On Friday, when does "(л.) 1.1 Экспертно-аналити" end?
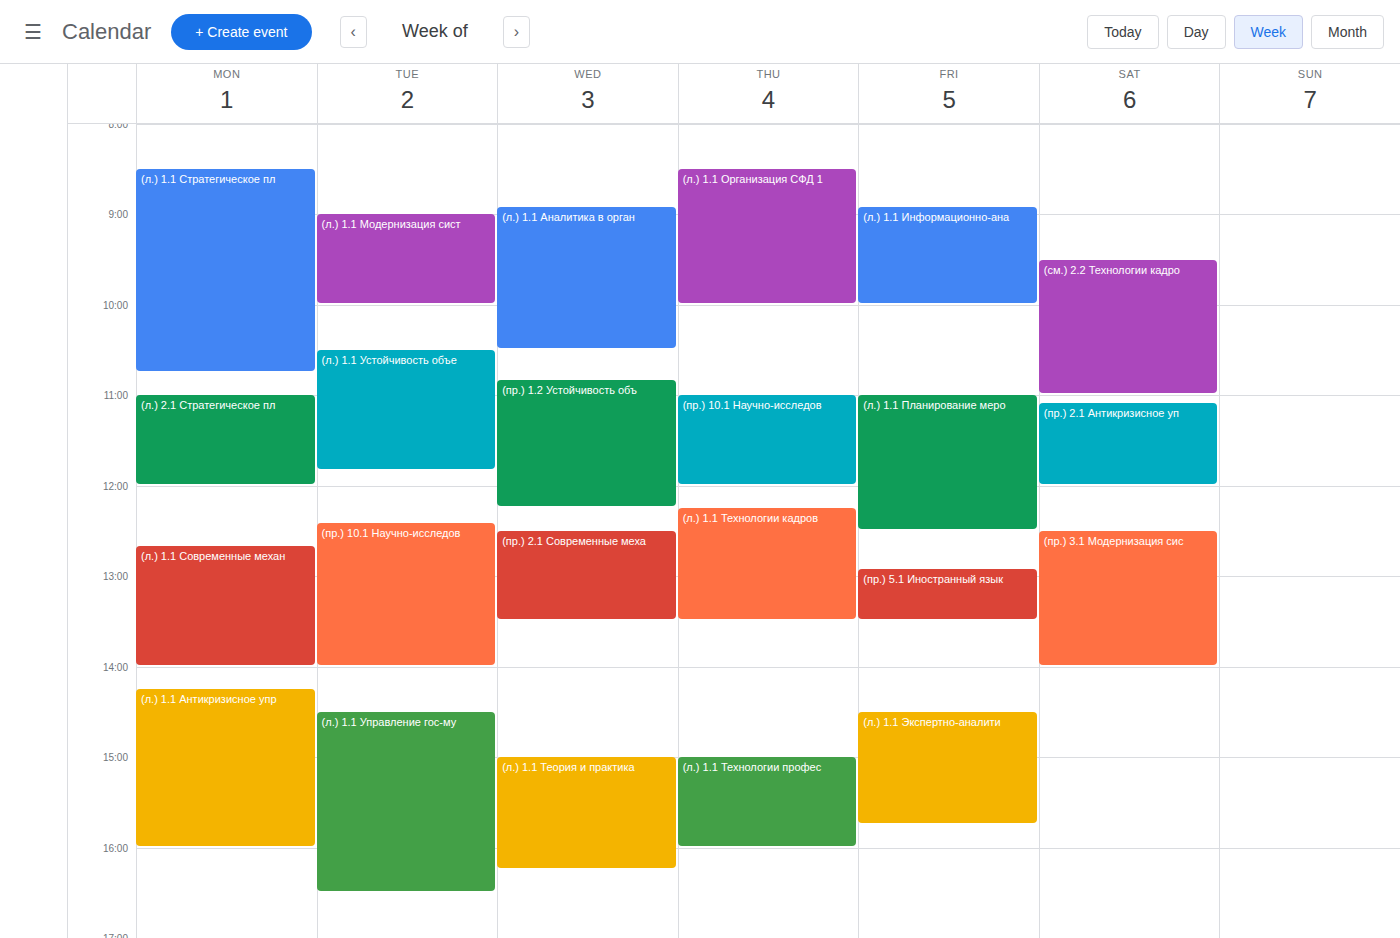
3:45 PM